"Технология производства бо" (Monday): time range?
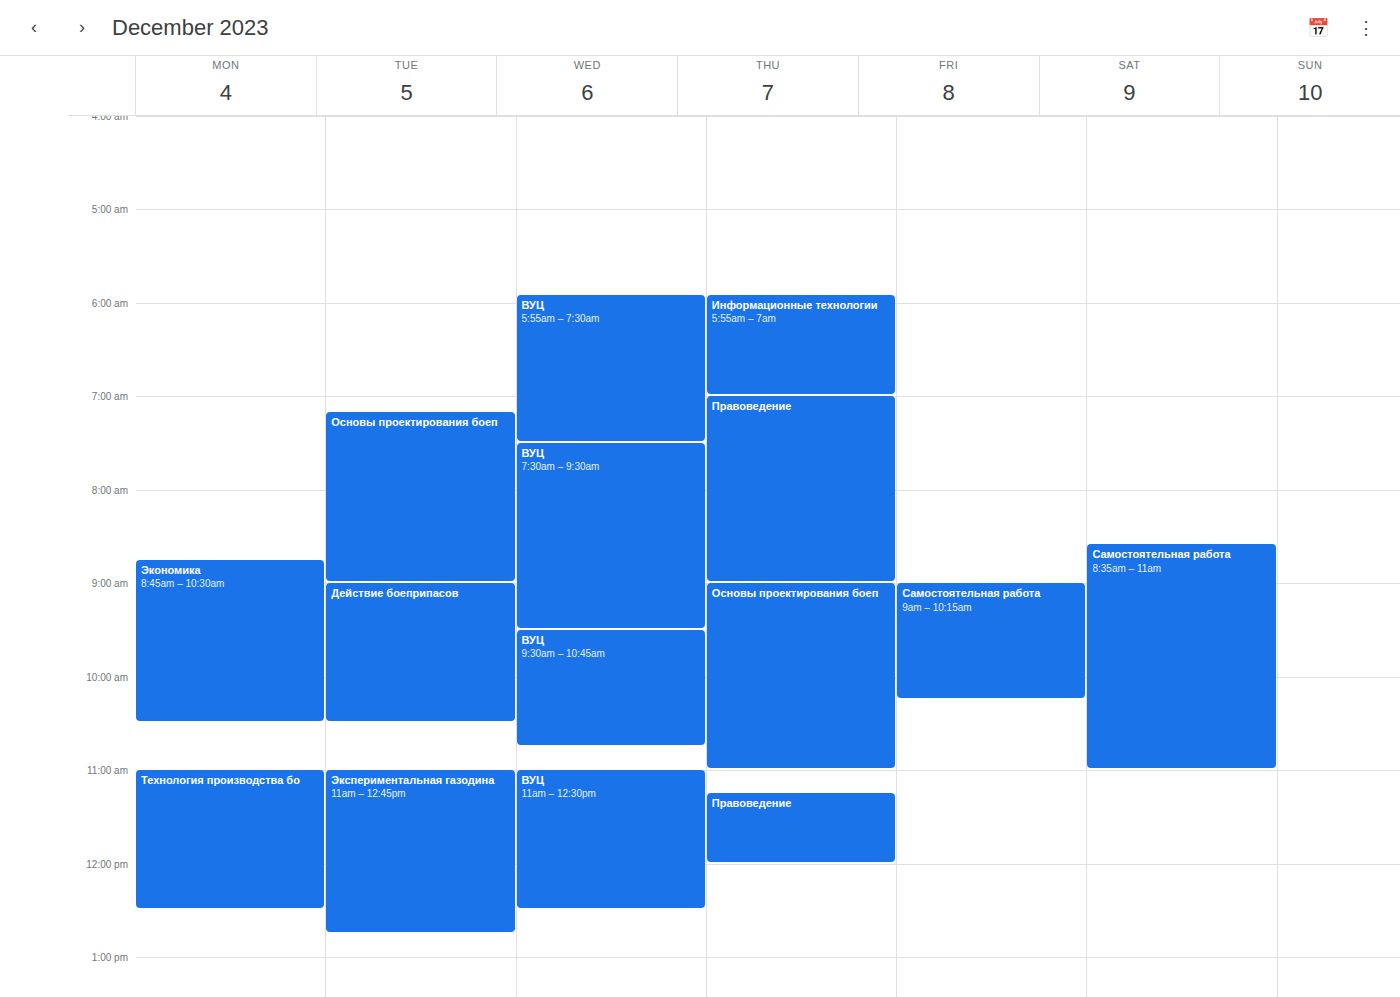
11:00 AM to 12:30 PM